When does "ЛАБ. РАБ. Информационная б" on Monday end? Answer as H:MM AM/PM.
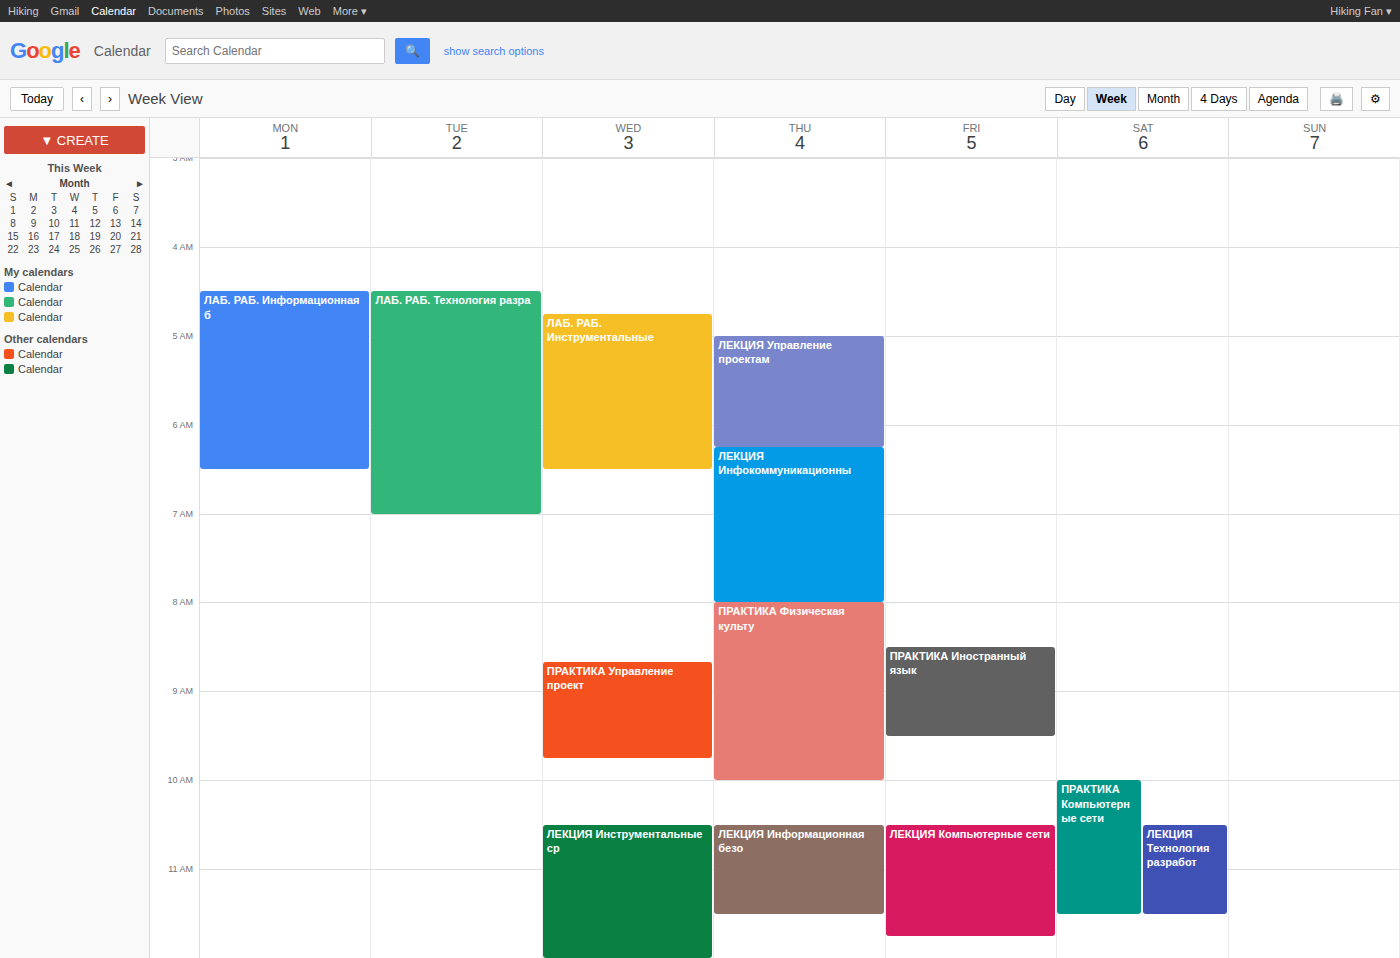
6:30 AM